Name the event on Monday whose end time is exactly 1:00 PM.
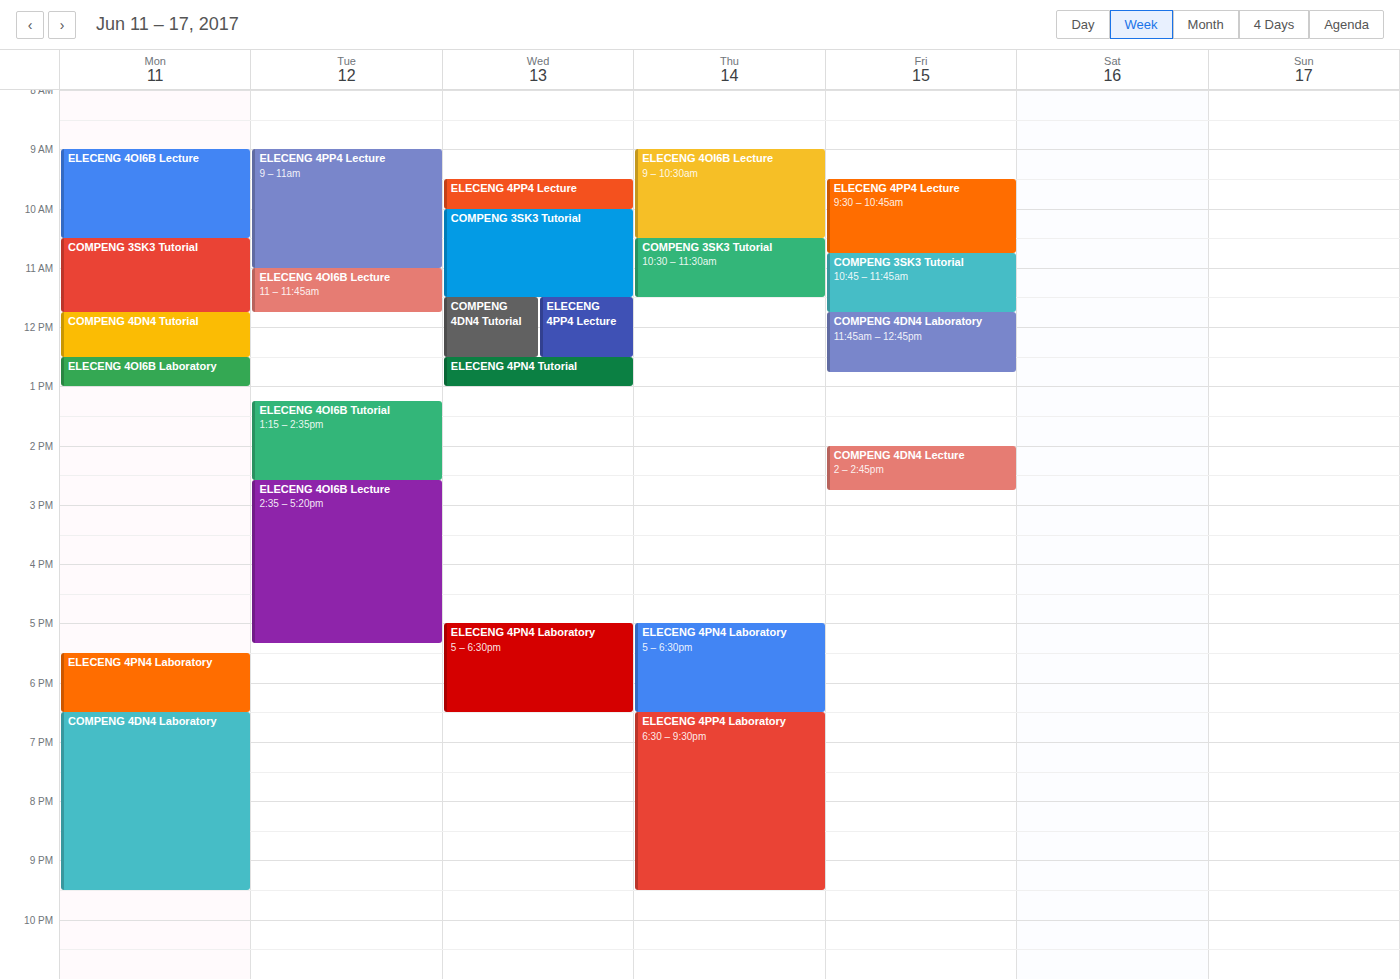
"ELECENG 4OI6B Laboratory"